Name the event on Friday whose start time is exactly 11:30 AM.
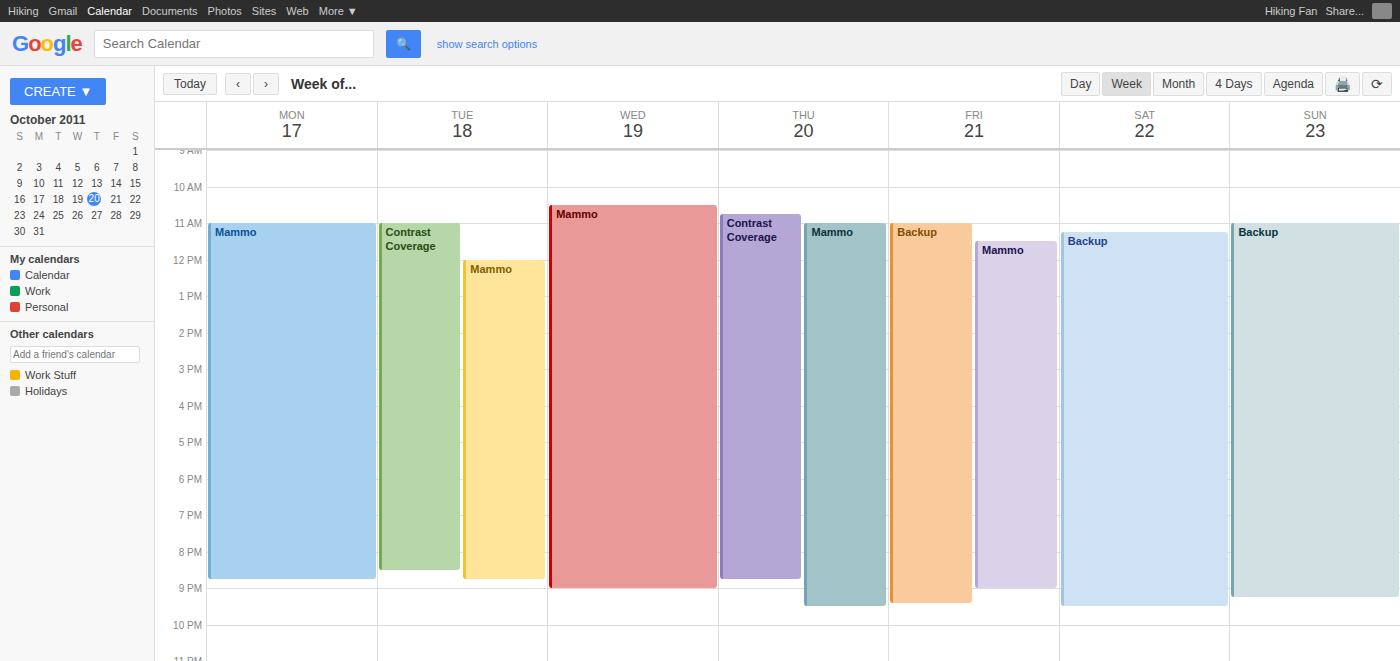
"Mammo"